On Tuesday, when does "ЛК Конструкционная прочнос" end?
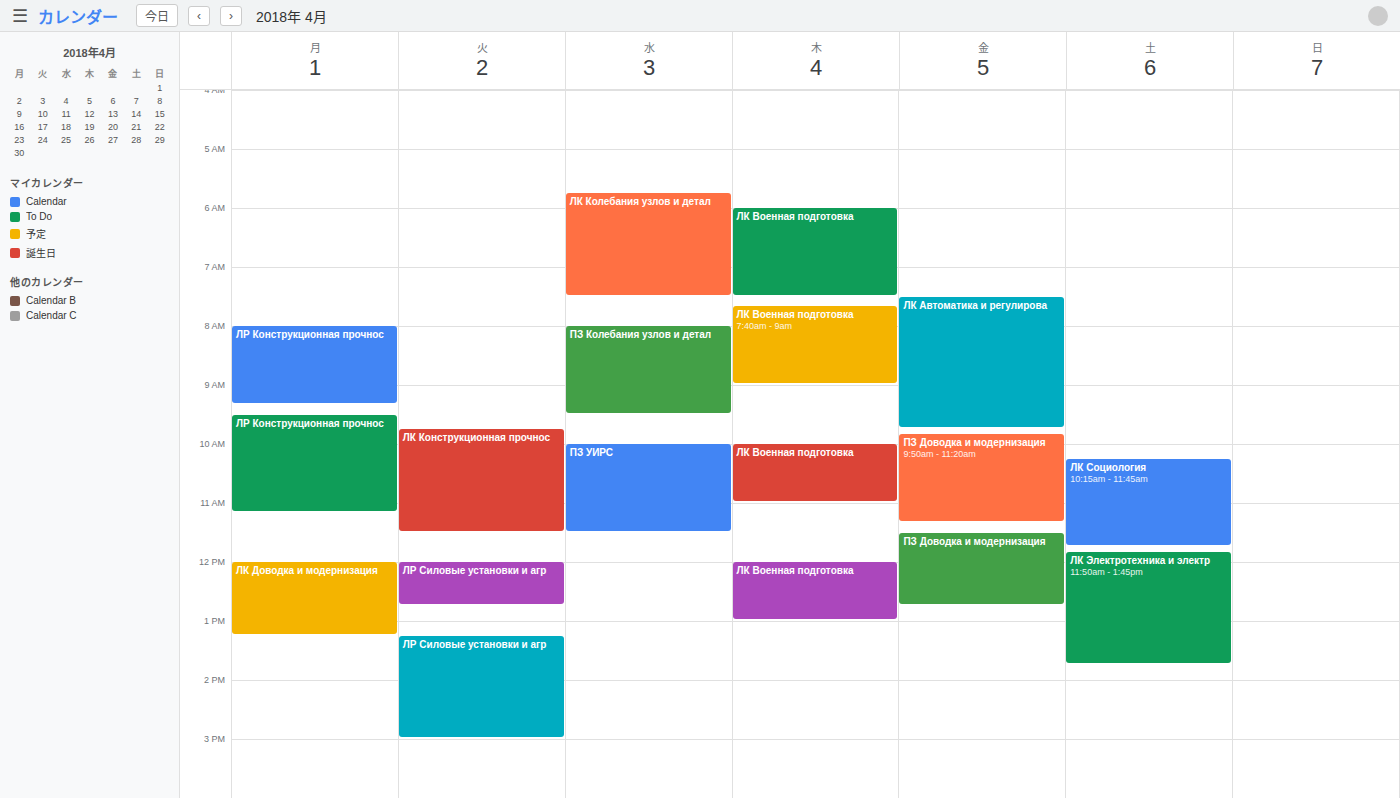
11:30 AM